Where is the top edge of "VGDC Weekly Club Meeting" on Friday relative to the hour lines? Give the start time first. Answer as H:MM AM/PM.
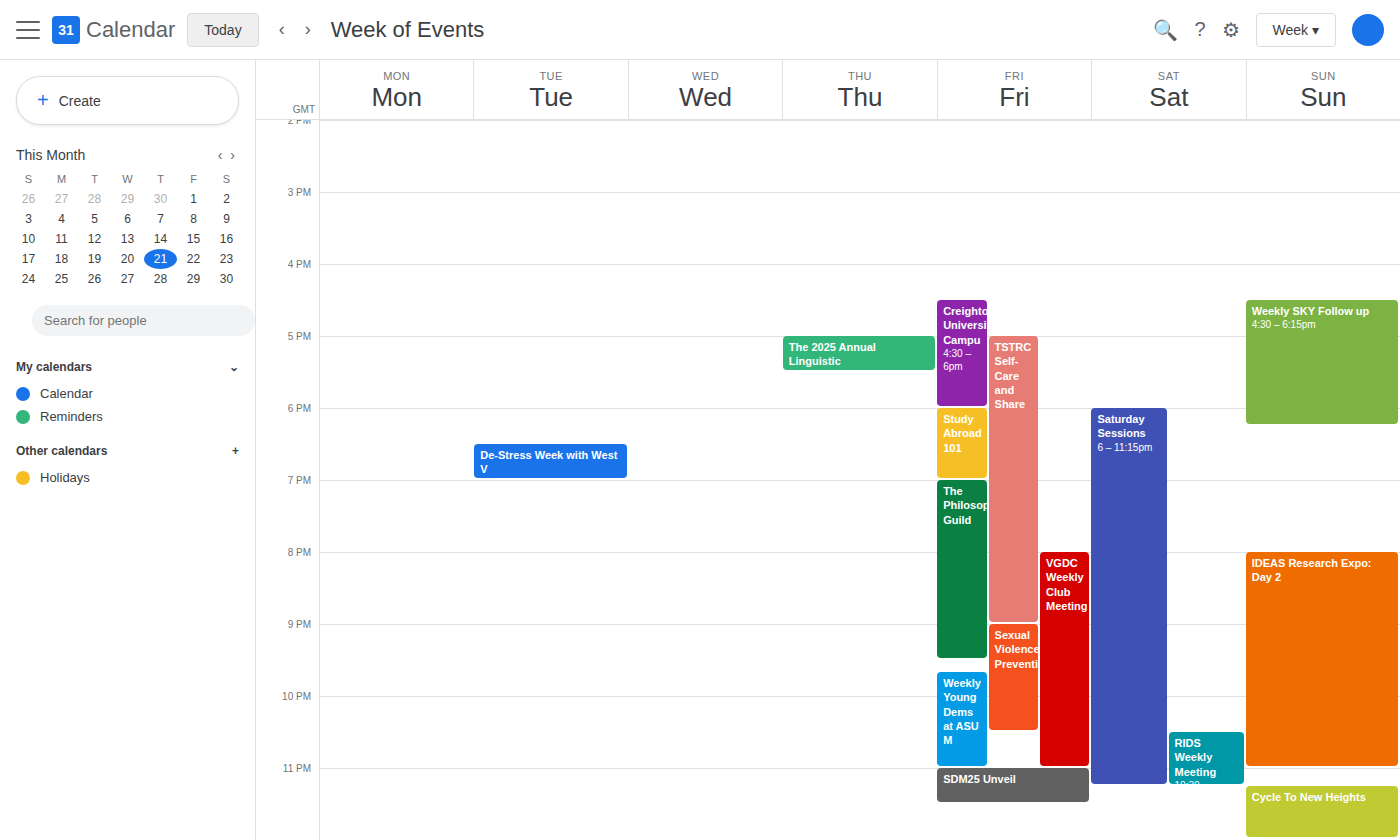
8:00 PM -- exactly on the 8 PM line.